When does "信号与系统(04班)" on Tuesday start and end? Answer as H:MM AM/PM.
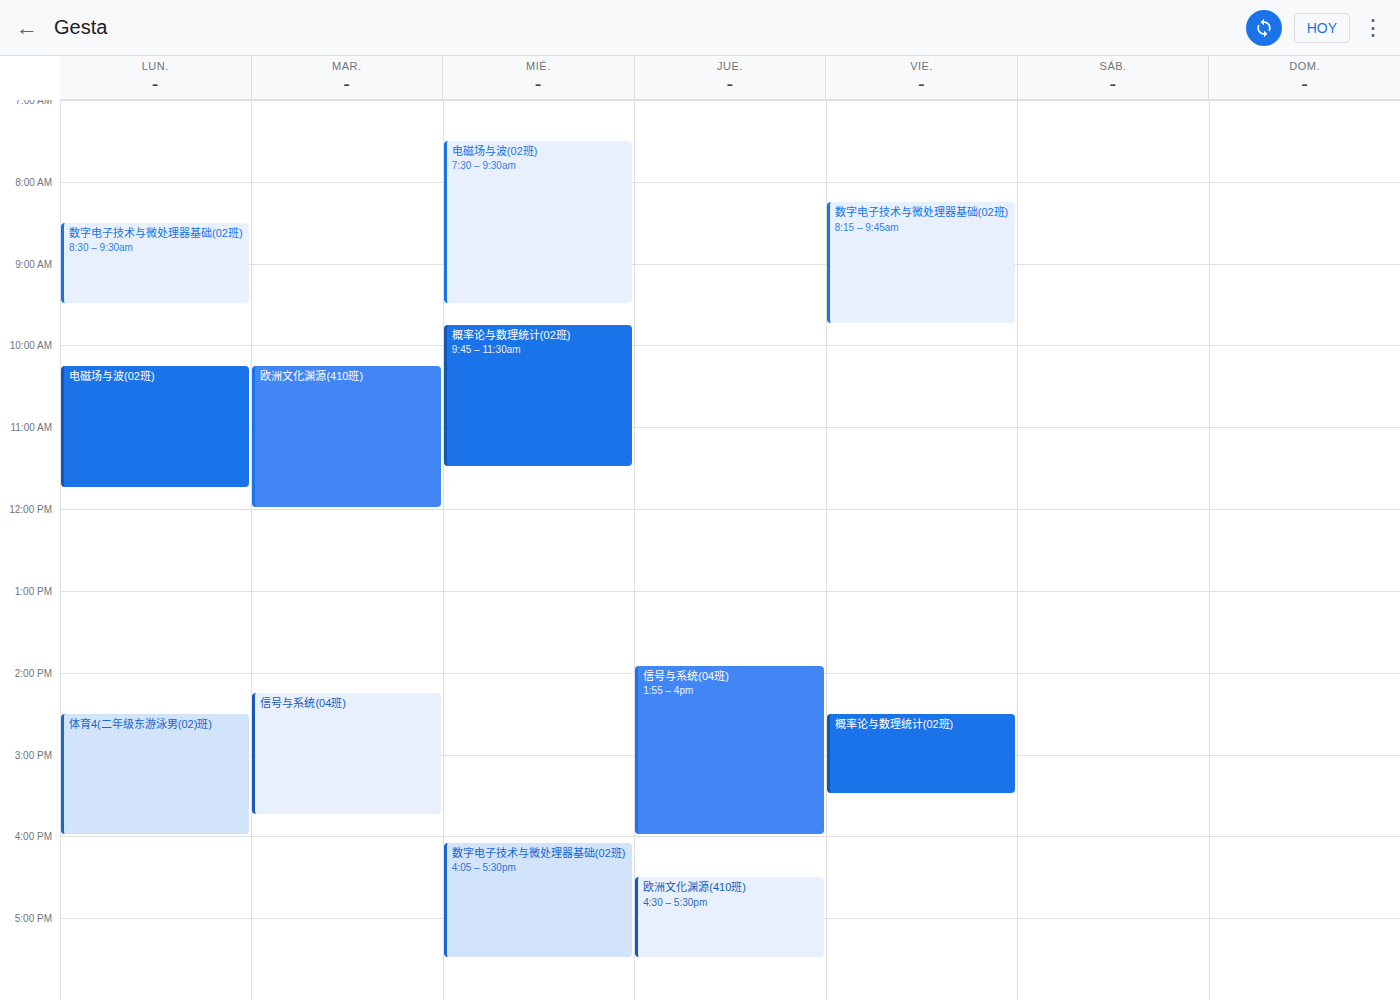
2:15 PM to 3:45 PM